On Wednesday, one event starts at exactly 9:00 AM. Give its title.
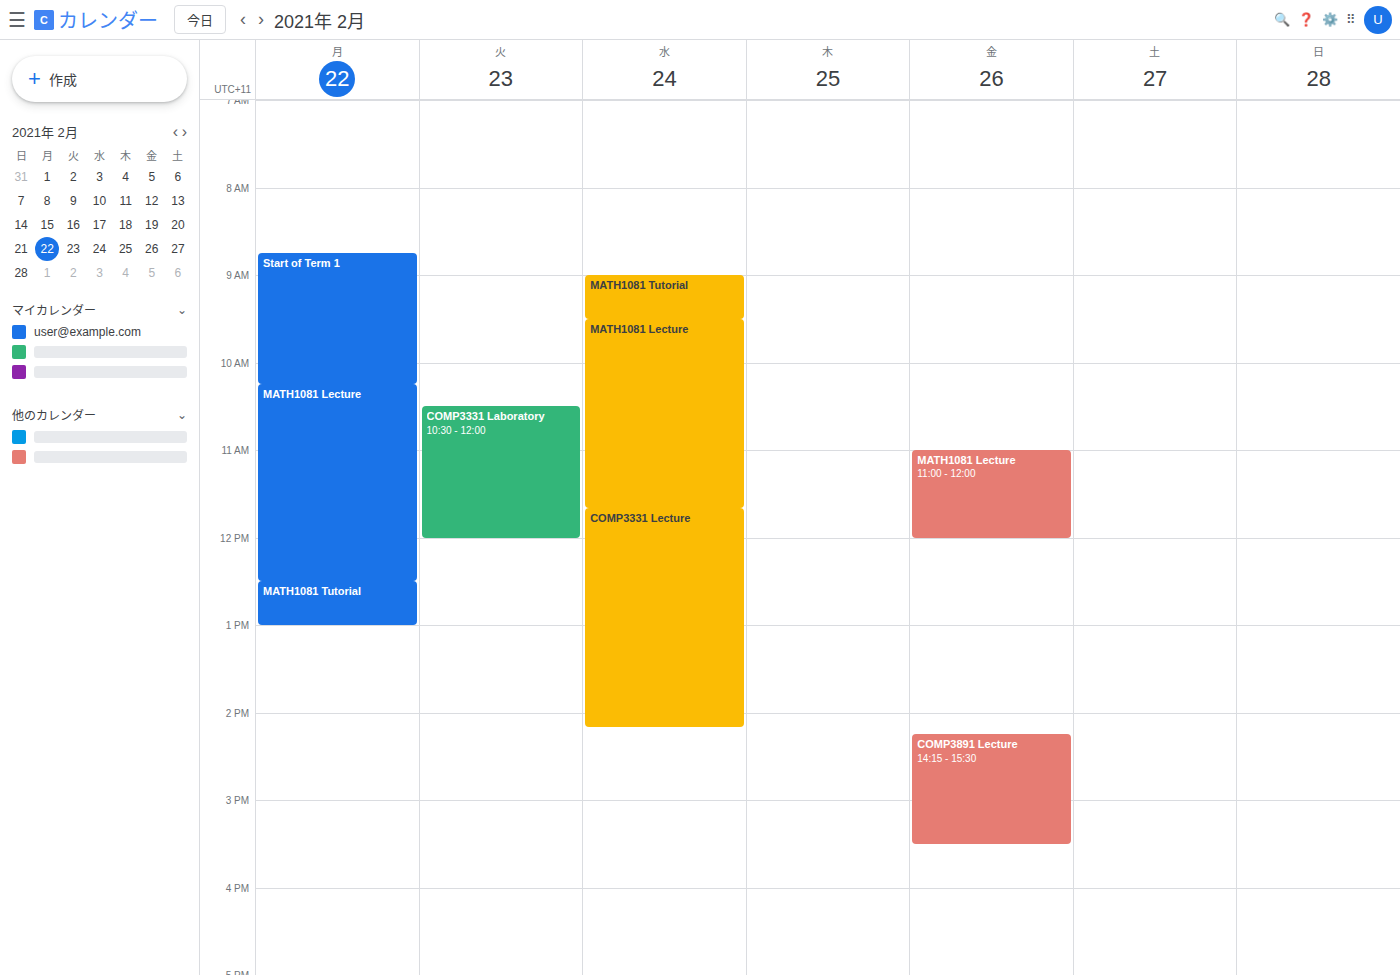
"MATH1081 Tutorial"